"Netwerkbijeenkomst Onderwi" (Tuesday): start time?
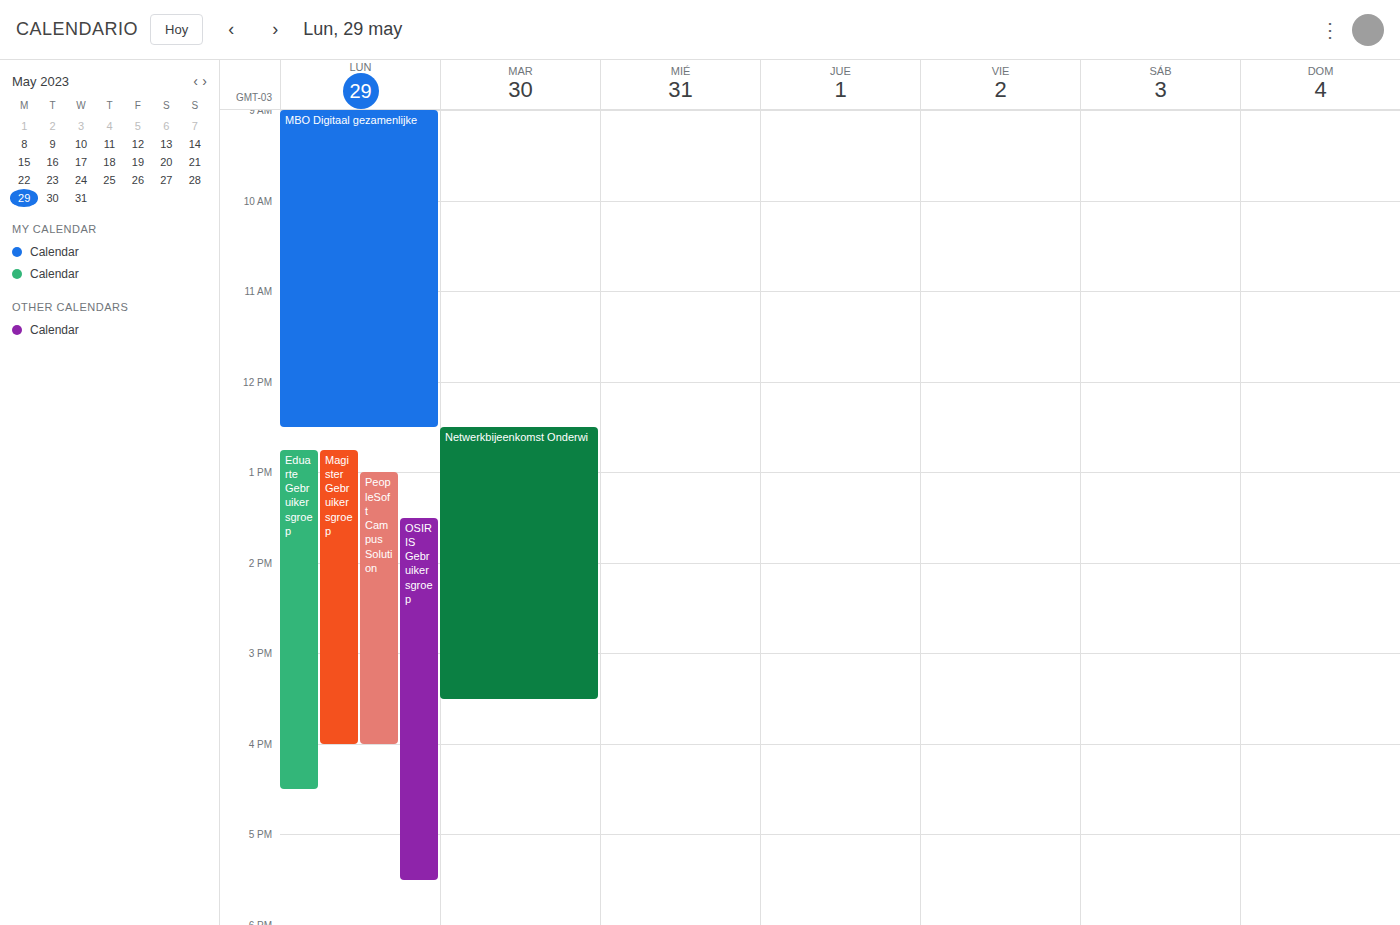
12:30